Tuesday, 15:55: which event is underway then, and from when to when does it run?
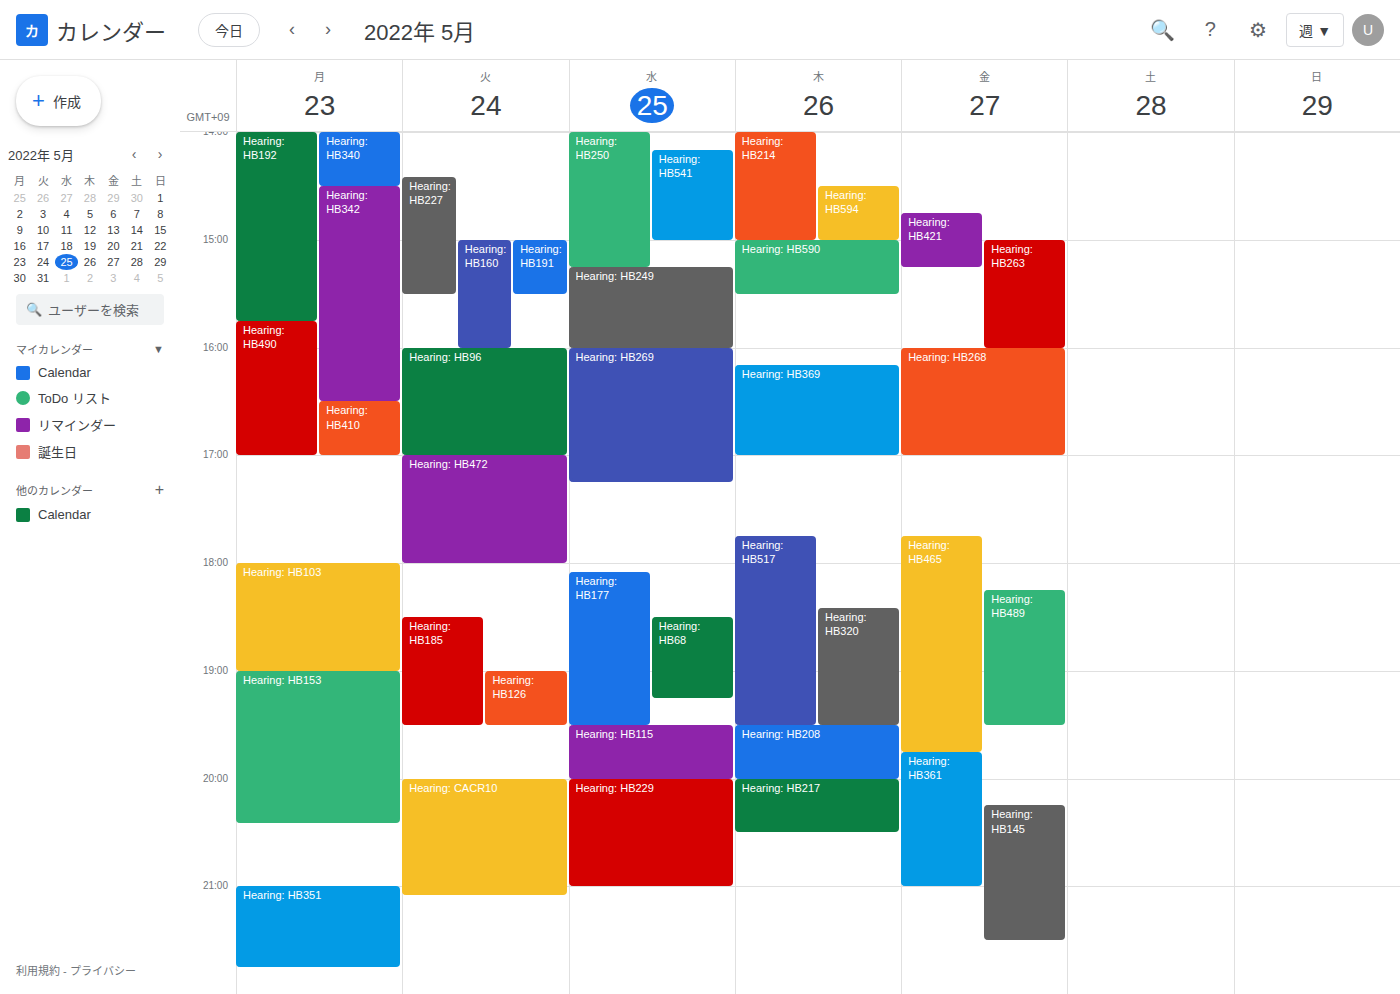
"Hearing: HB160", 15:00 to 16:00